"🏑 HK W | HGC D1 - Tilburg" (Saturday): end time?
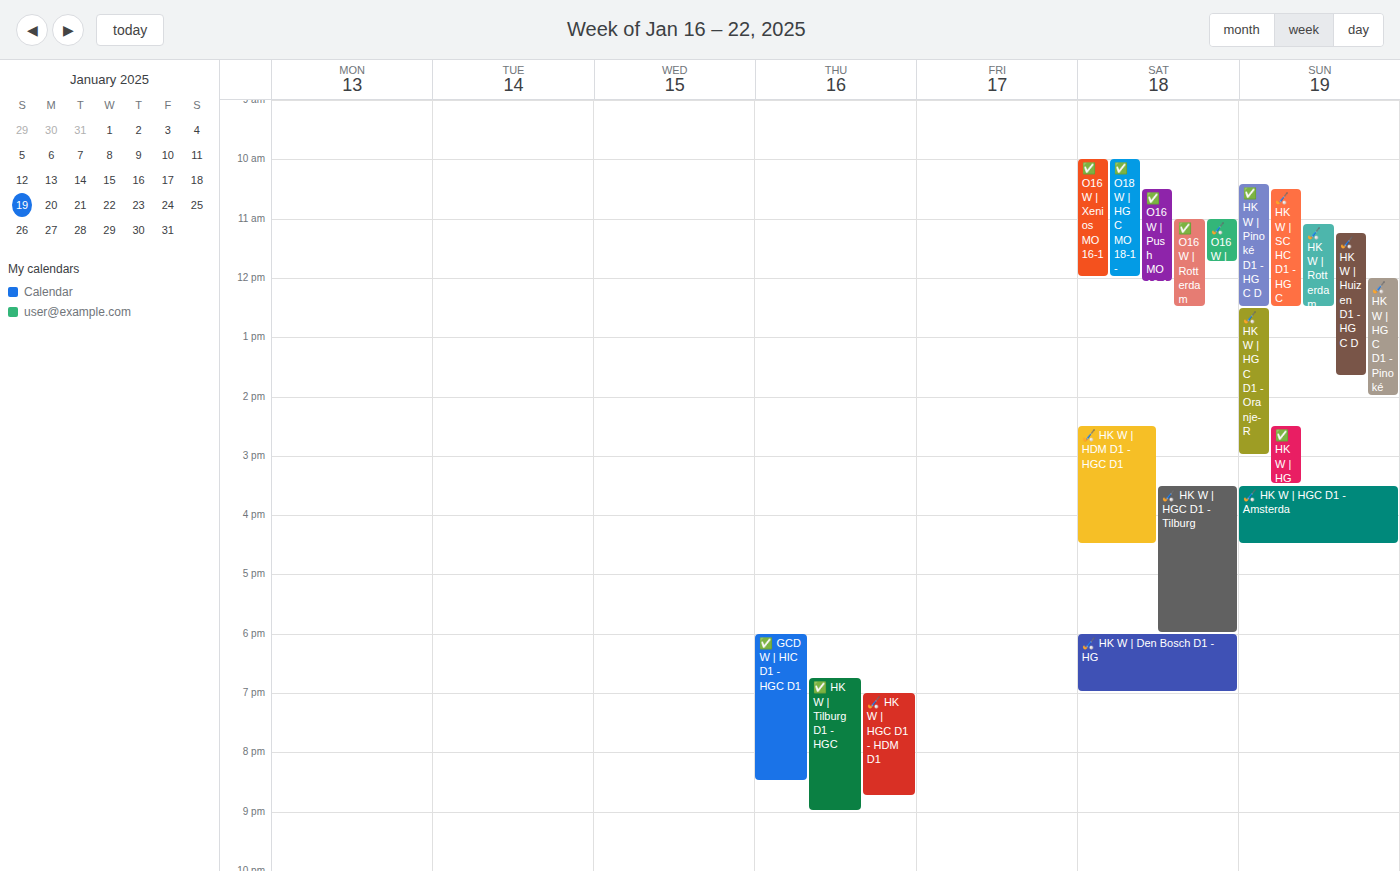
6:00 PM